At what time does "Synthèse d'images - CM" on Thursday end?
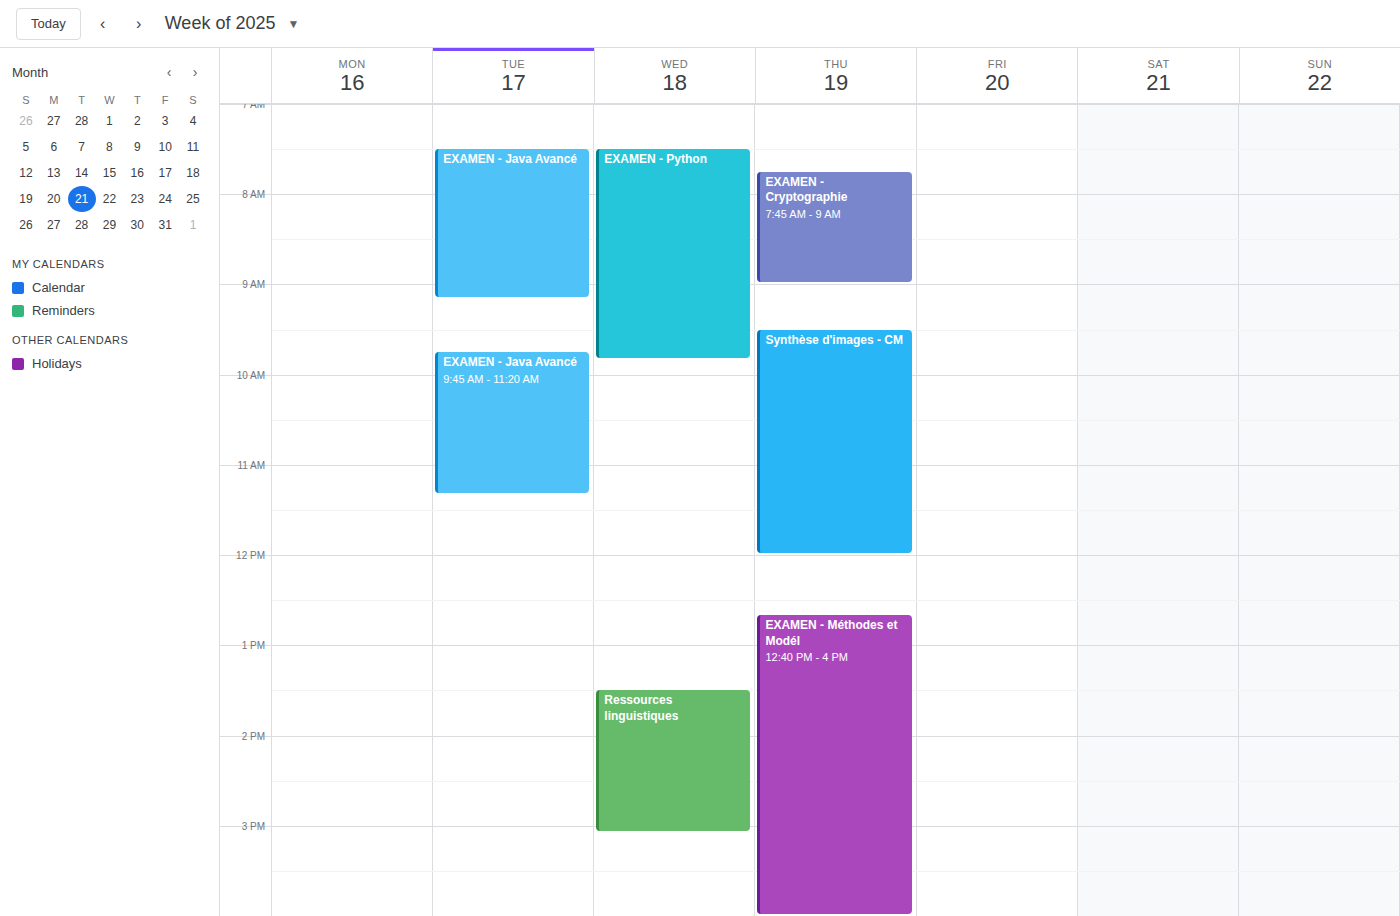
12:00 PM